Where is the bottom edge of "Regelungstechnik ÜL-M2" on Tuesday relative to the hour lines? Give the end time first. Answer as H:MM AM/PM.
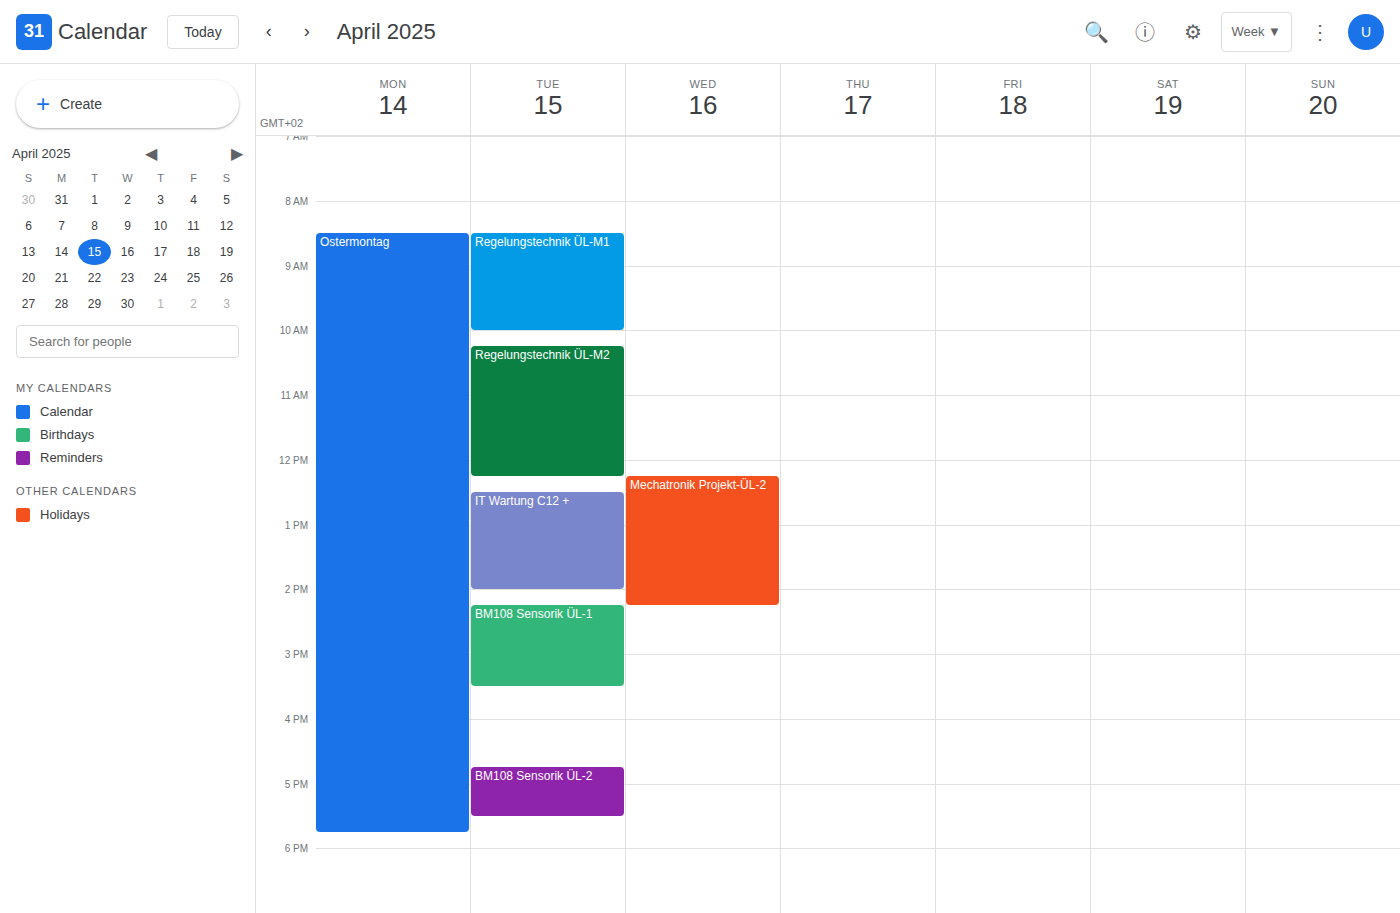
12:15 PM -- neither: a quarter of the way from the 12 PM line to the 1 PM line.